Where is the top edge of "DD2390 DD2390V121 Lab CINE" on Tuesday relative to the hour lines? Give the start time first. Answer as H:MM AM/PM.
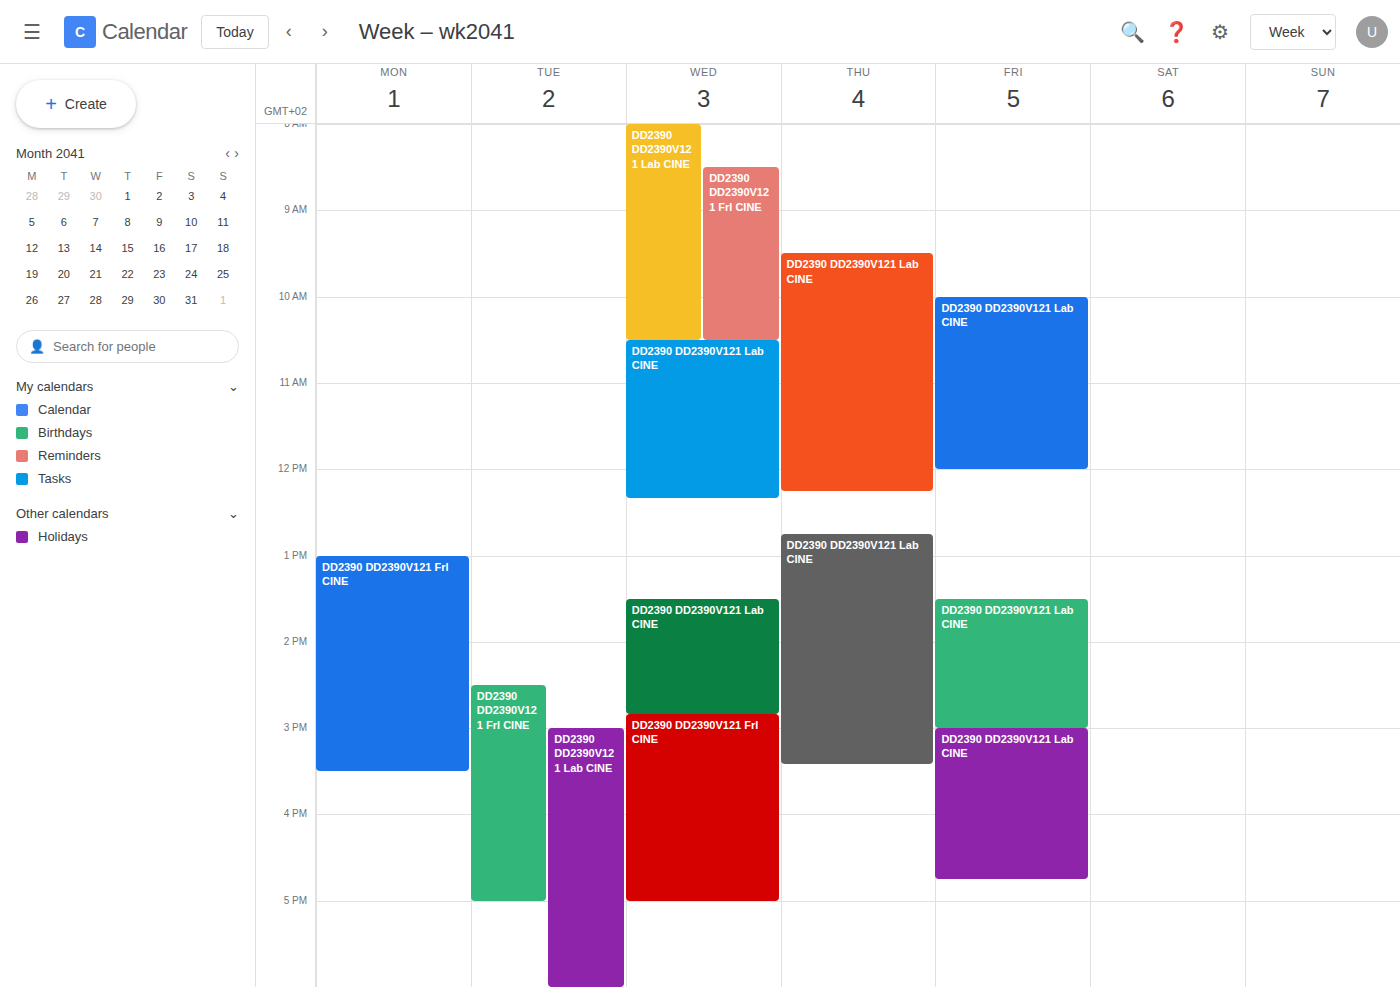
3:00 PM -- exactly on the 3 PM line.